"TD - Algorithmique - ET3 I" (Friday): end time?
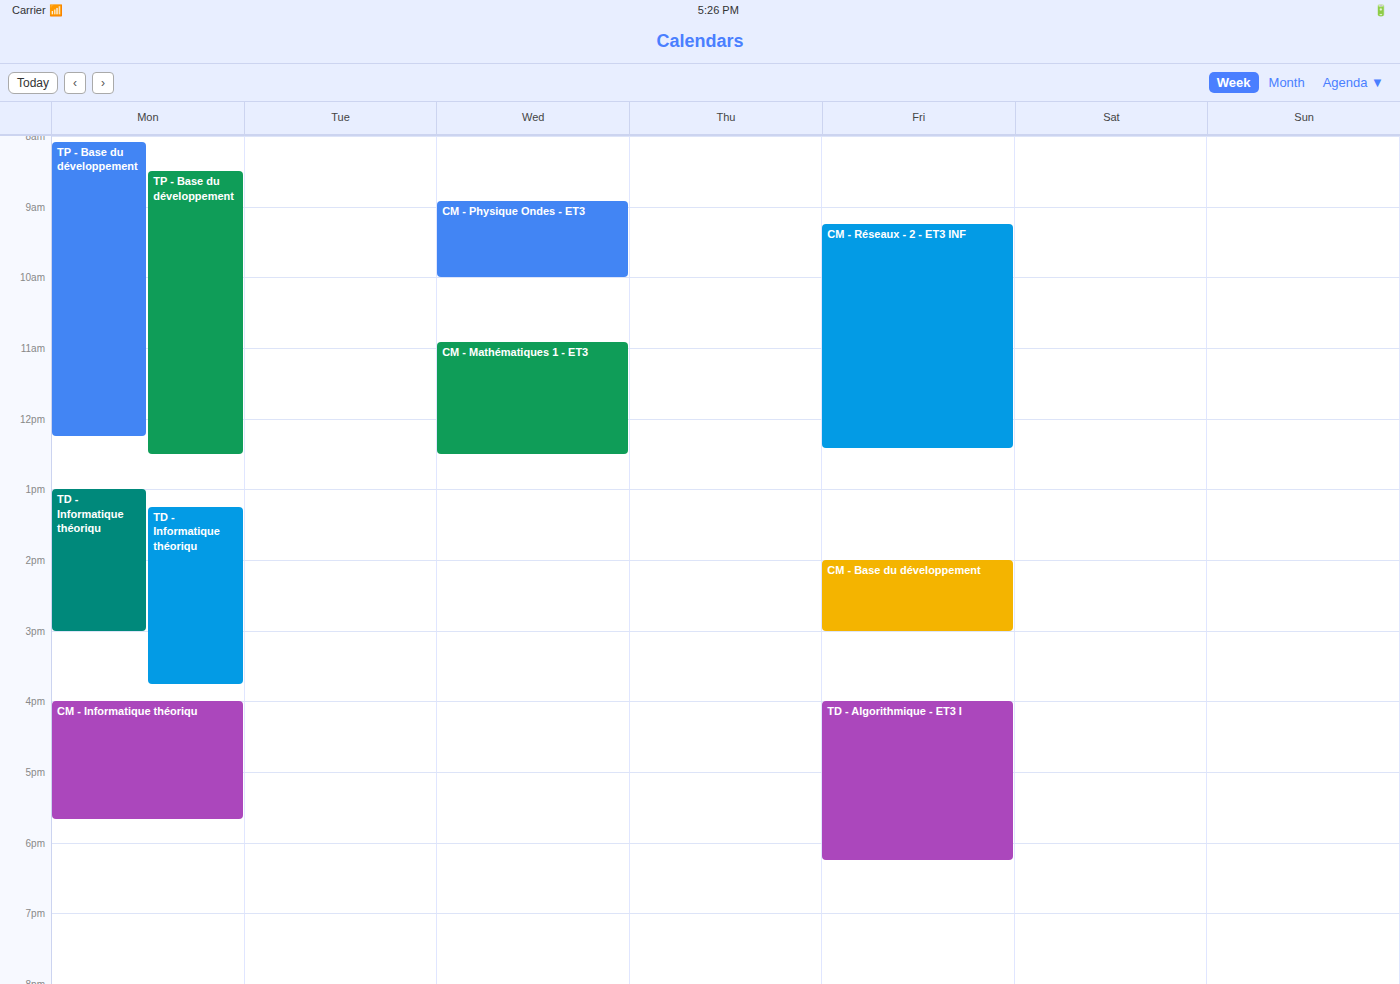
6:15 PM